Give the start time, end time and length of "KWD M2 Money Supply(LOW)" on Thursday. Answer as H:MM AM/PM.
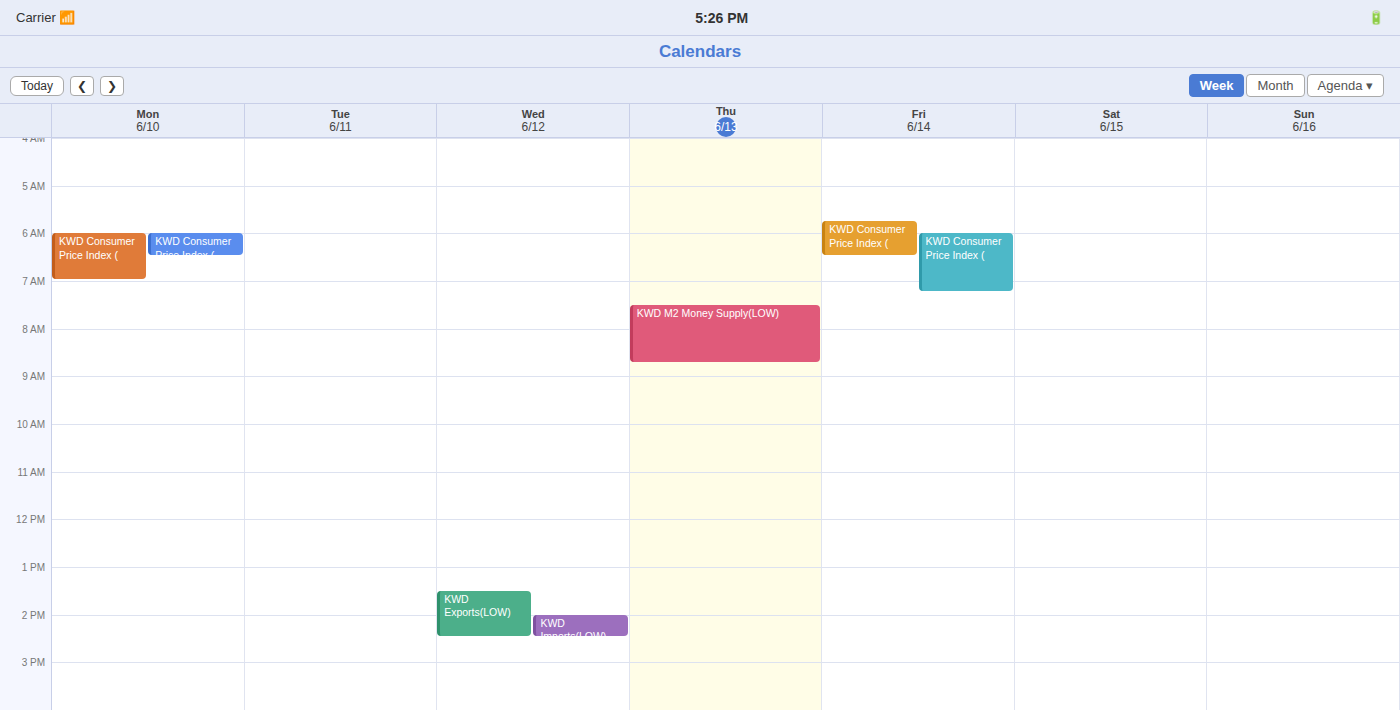
7:30 AM to 8:45 AM, 1 hour 15 minutes